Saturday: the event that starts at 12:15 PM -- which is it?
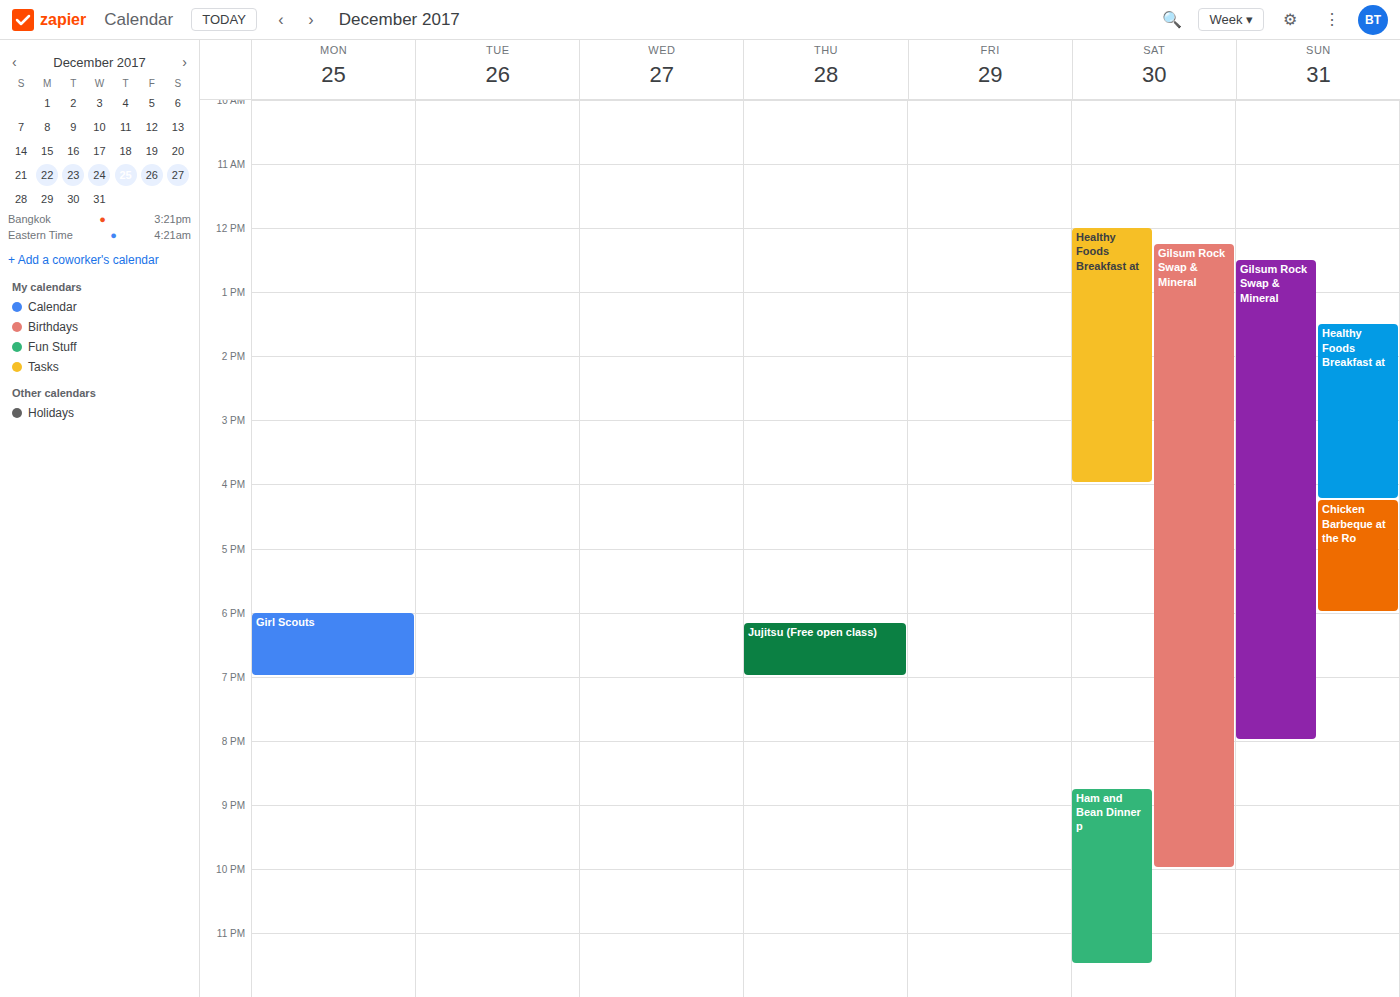
"Gilsum Rock Swap & Mineral"